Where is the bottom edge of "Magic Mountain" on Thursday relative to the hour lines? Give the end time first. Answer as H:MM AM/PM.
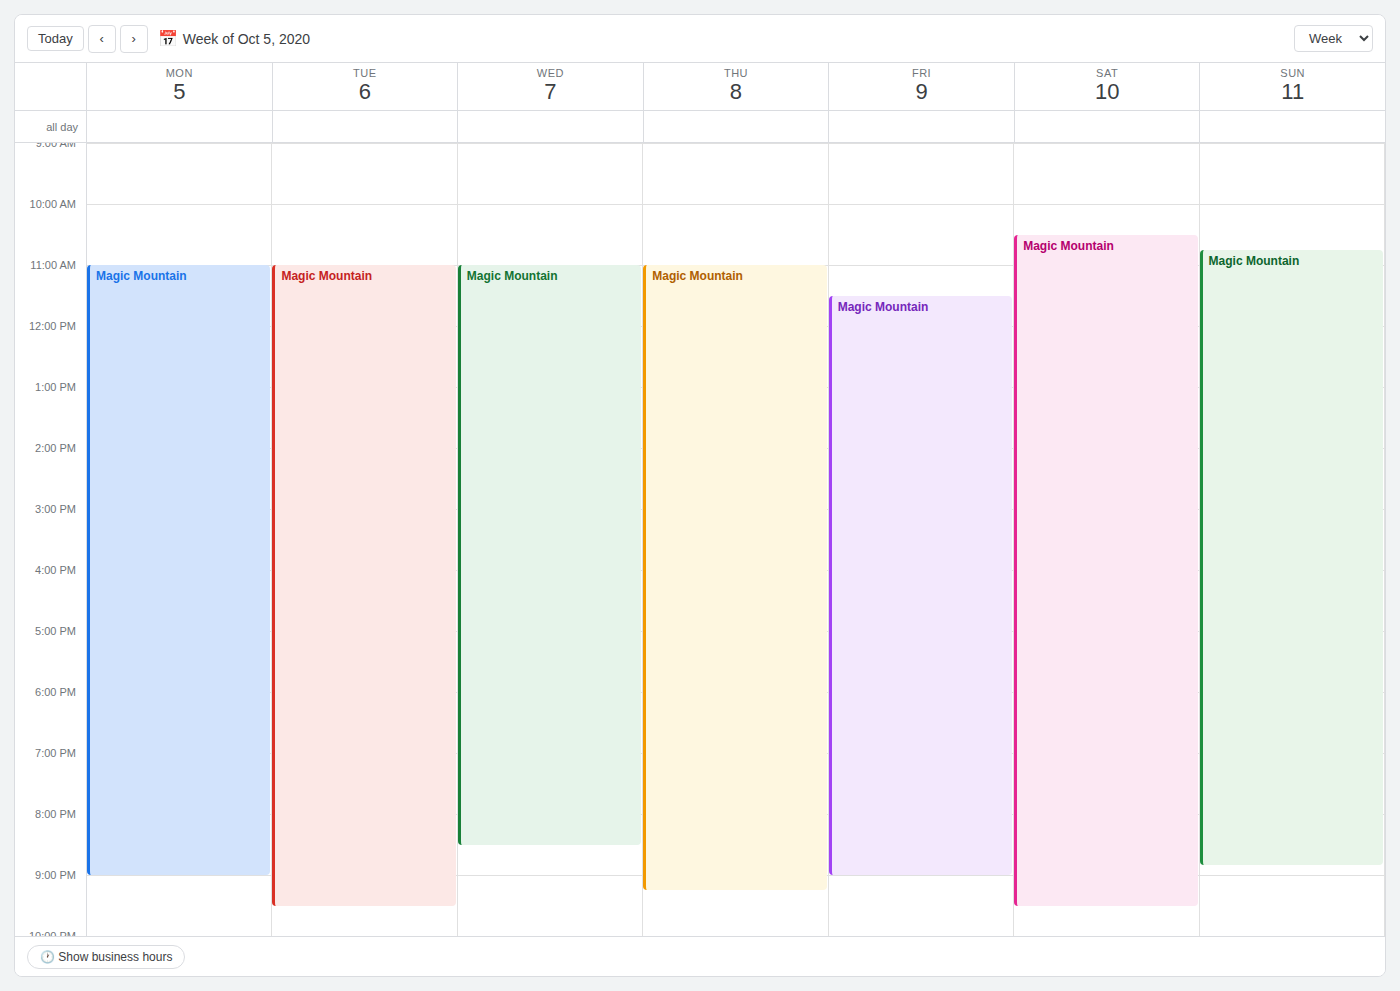
9:15 PM -- neither: a quarter of the way from the 9 PM line to the 10 PM line.